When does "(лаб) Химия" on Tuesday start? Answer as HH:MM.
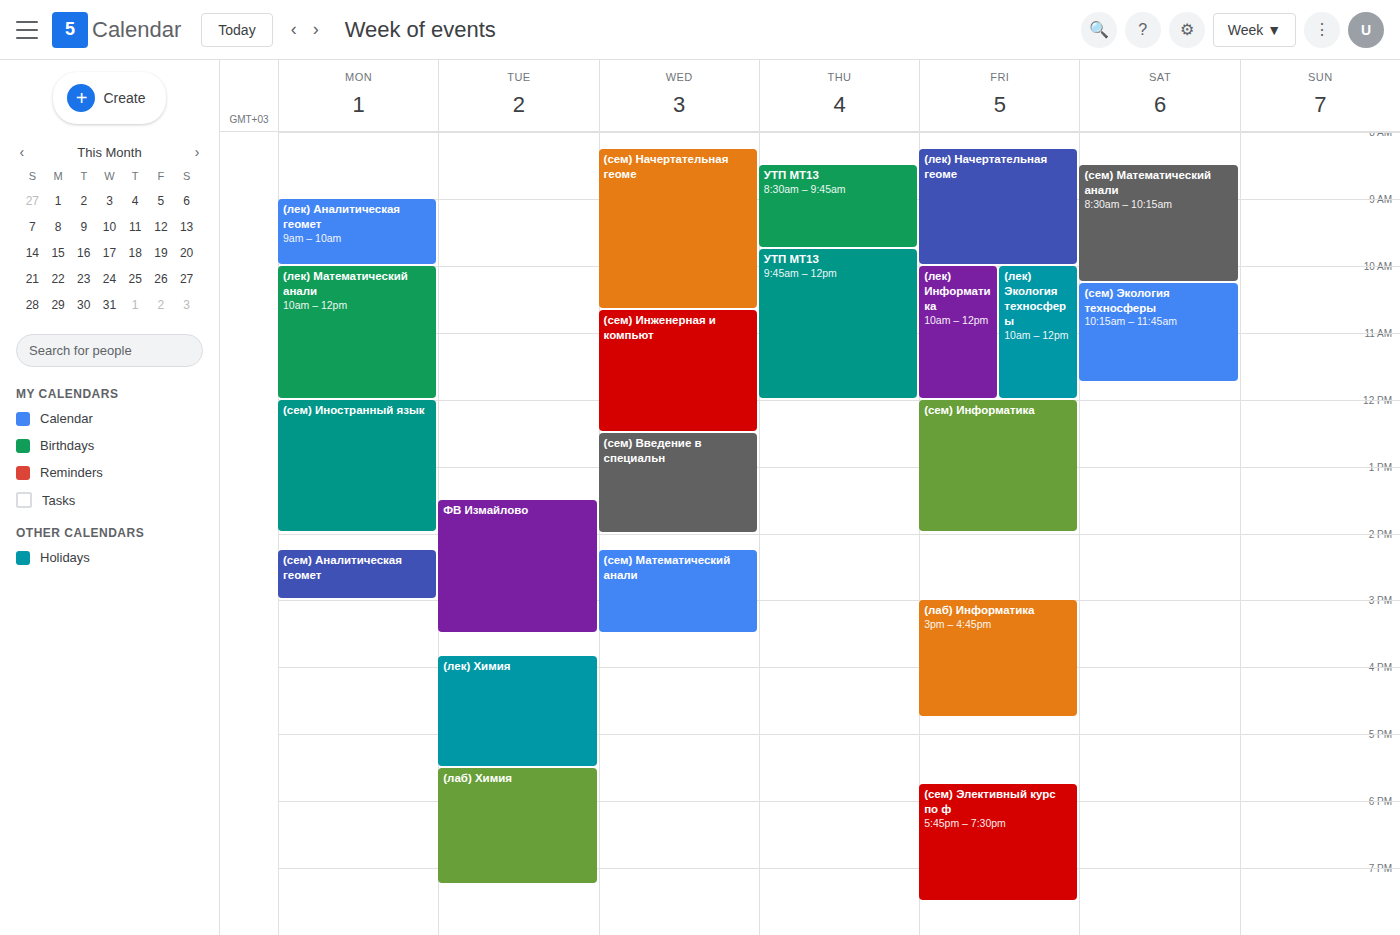
17:30